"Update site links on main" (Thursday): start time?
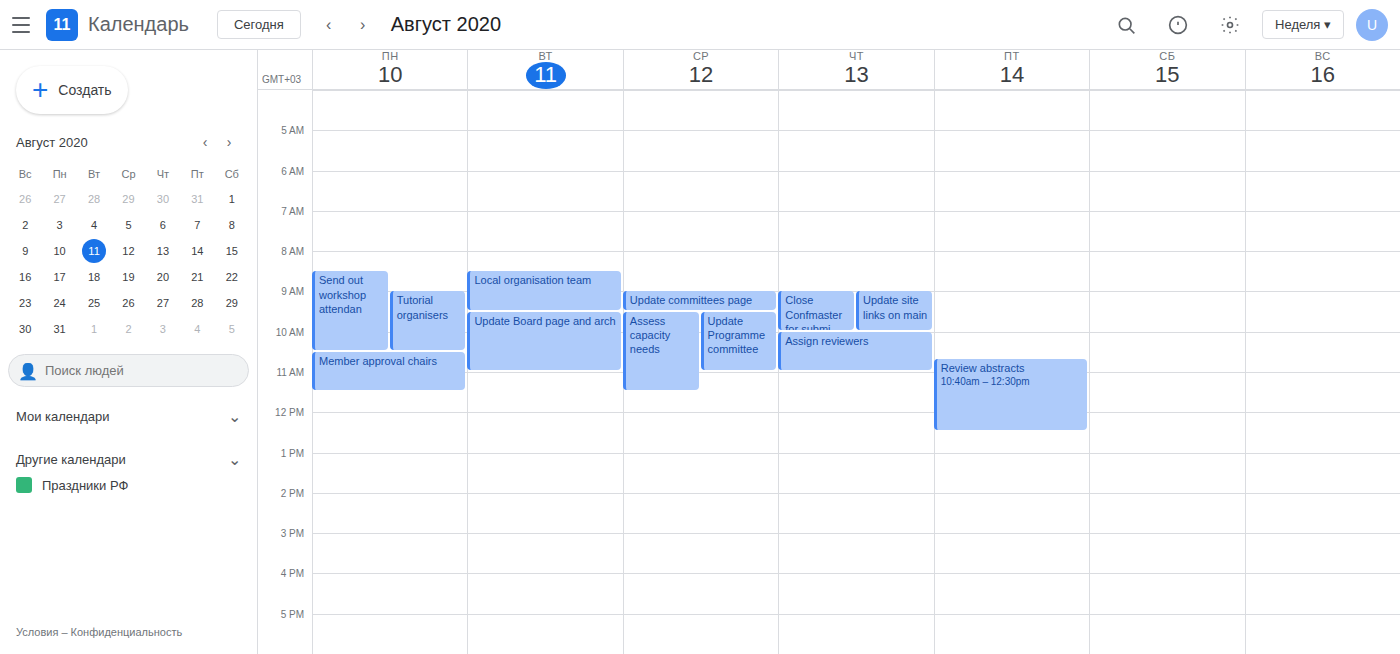
9:00 AM